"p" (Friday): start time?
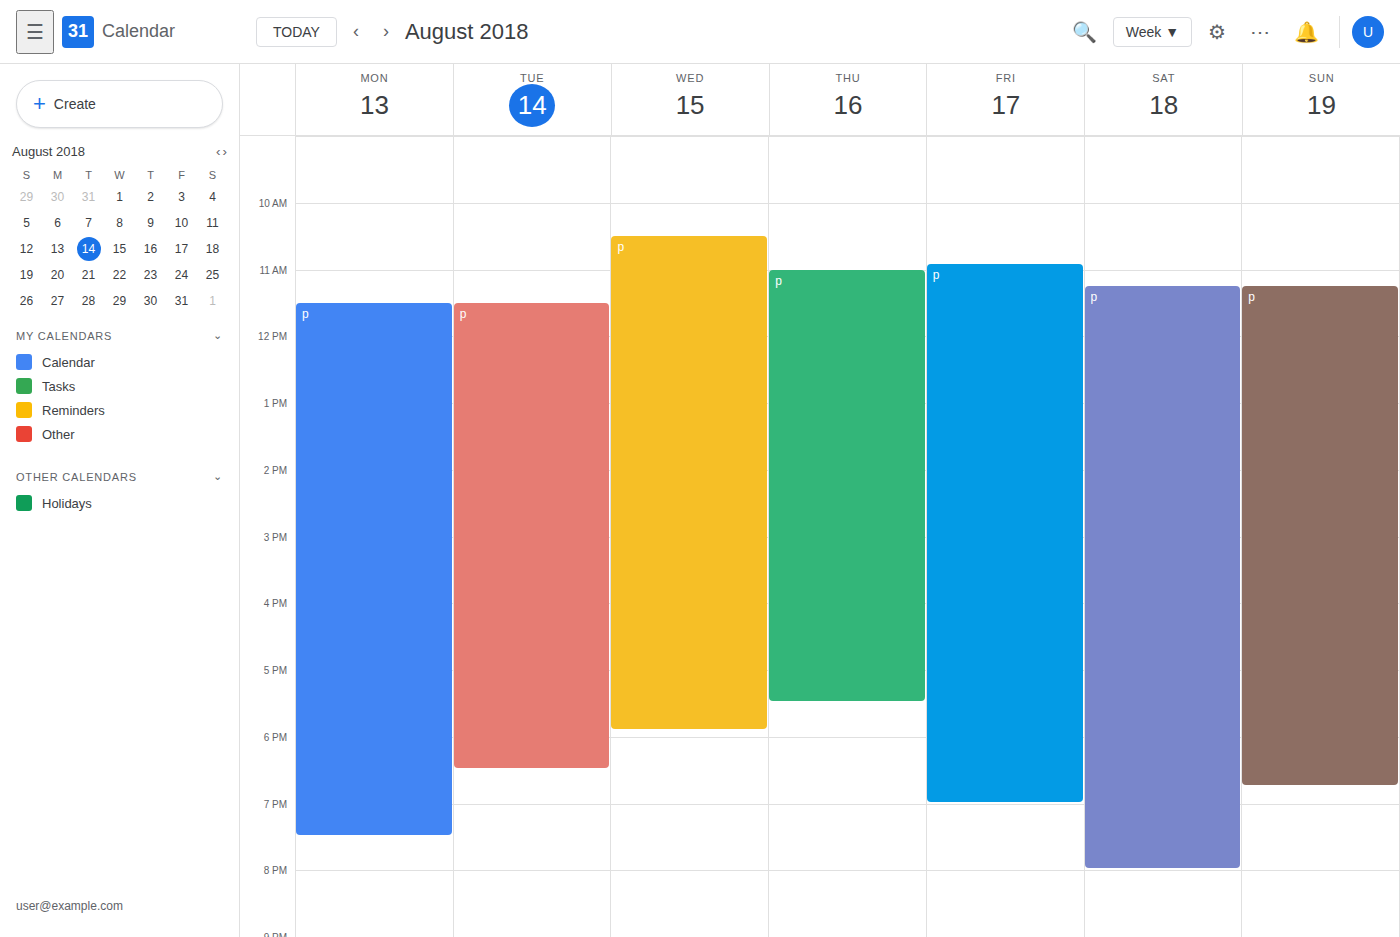
10:55 AM